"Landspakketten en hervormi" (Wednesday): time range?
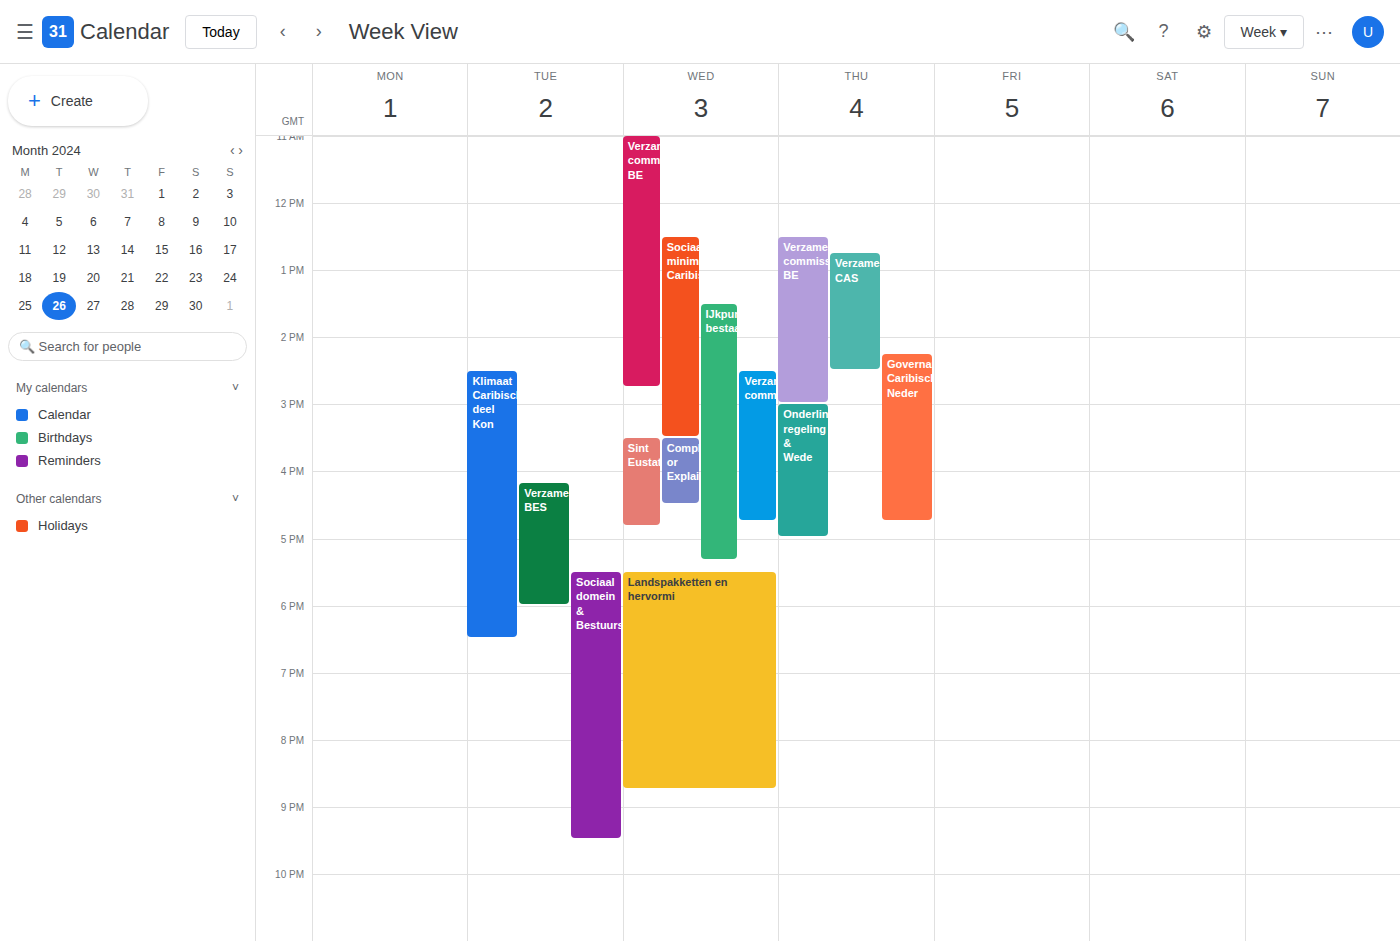
5:30 PM to 8:45 PM